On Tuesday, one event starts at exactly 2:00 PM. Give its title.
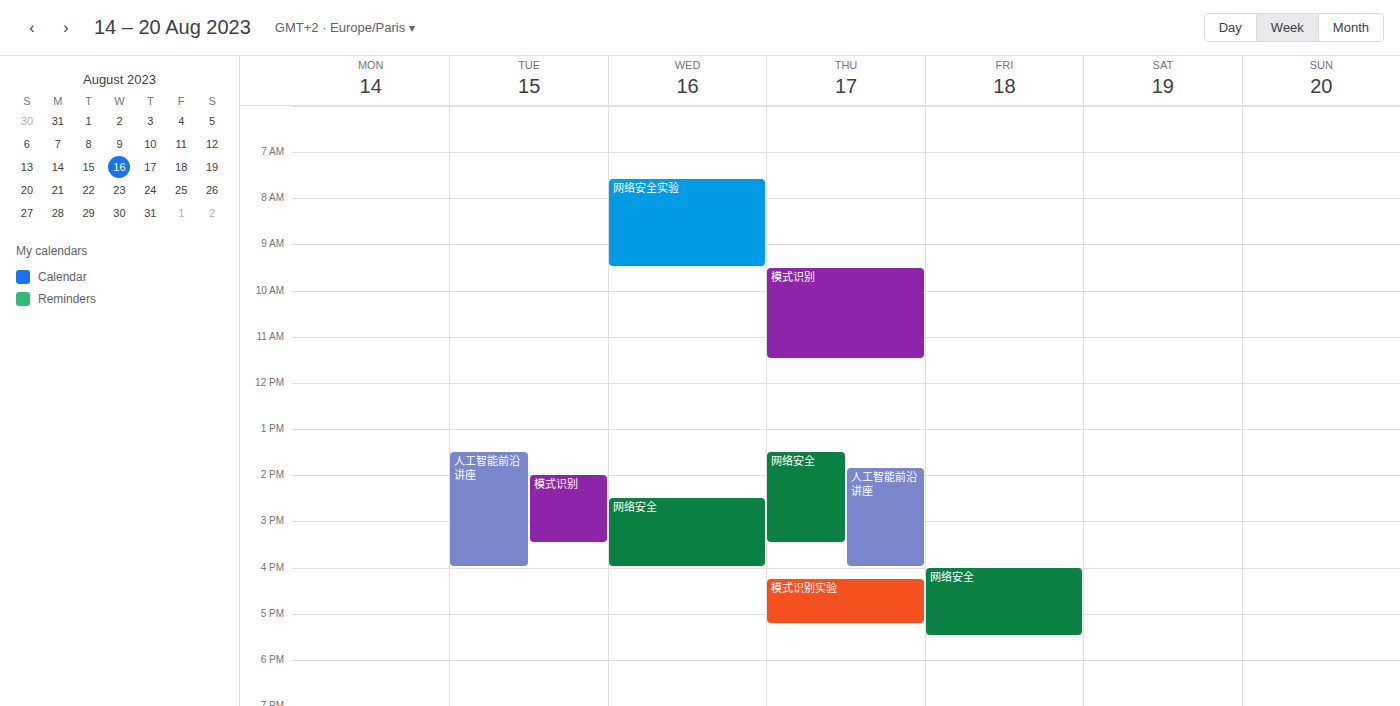
"模式识别"